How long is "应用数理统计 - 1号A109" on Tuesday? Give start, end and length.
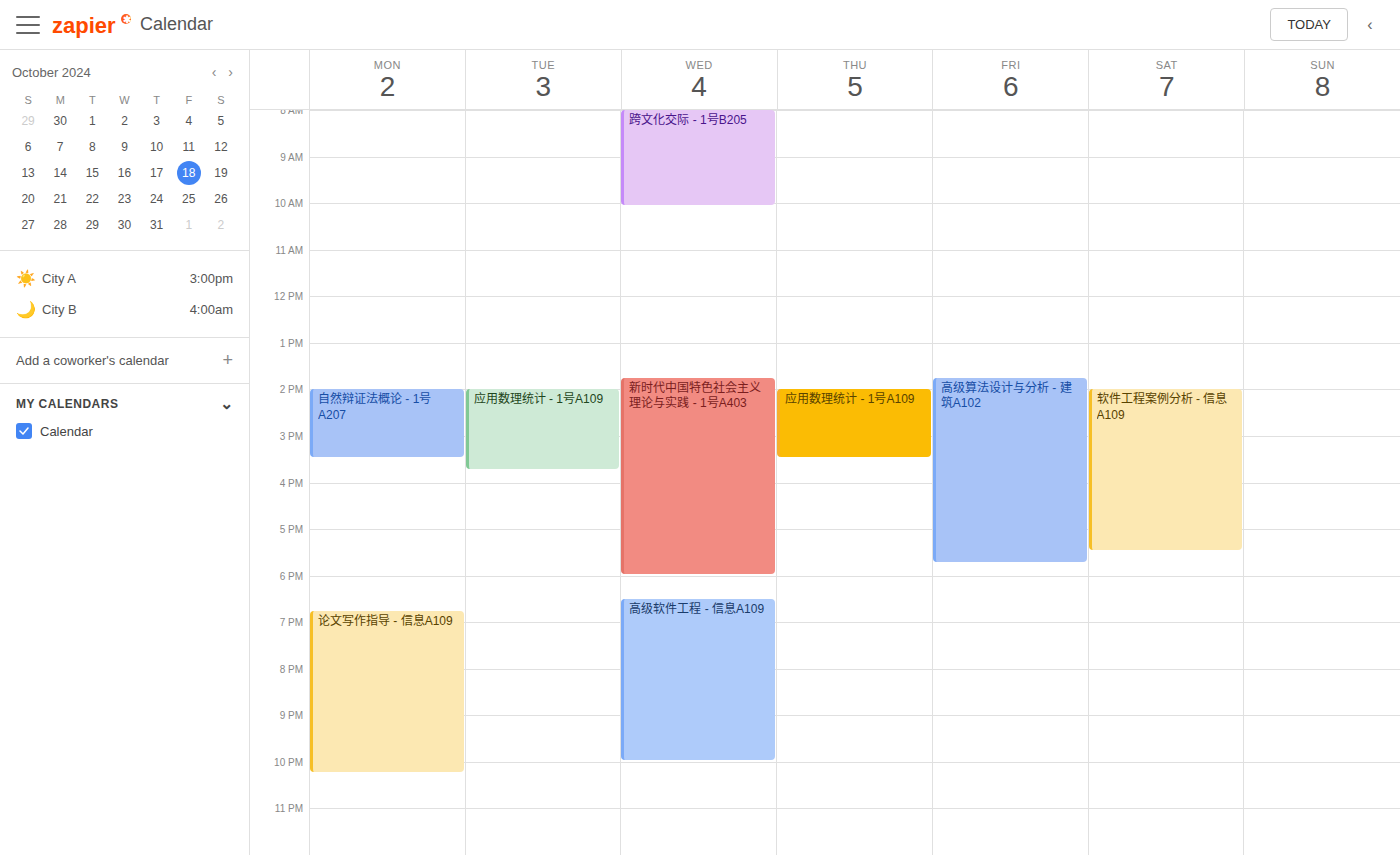
2:00 PM to 3:45 PM, 1 hour 45 minutes